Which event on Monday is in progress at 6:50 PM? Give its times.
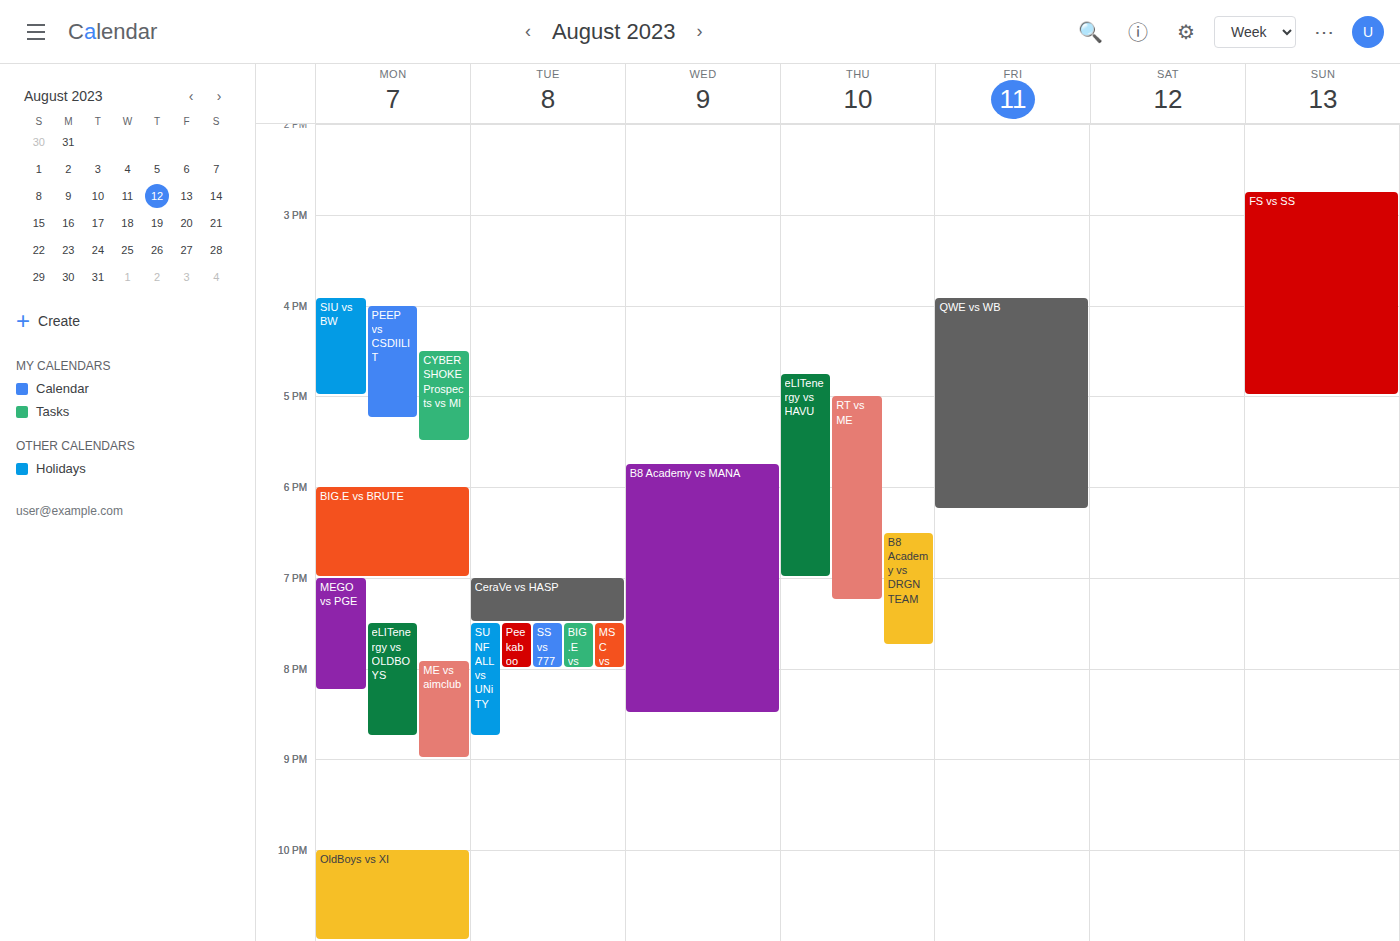
"BIG.E vs BRUTE", 6:00 PM to 7:00 PM